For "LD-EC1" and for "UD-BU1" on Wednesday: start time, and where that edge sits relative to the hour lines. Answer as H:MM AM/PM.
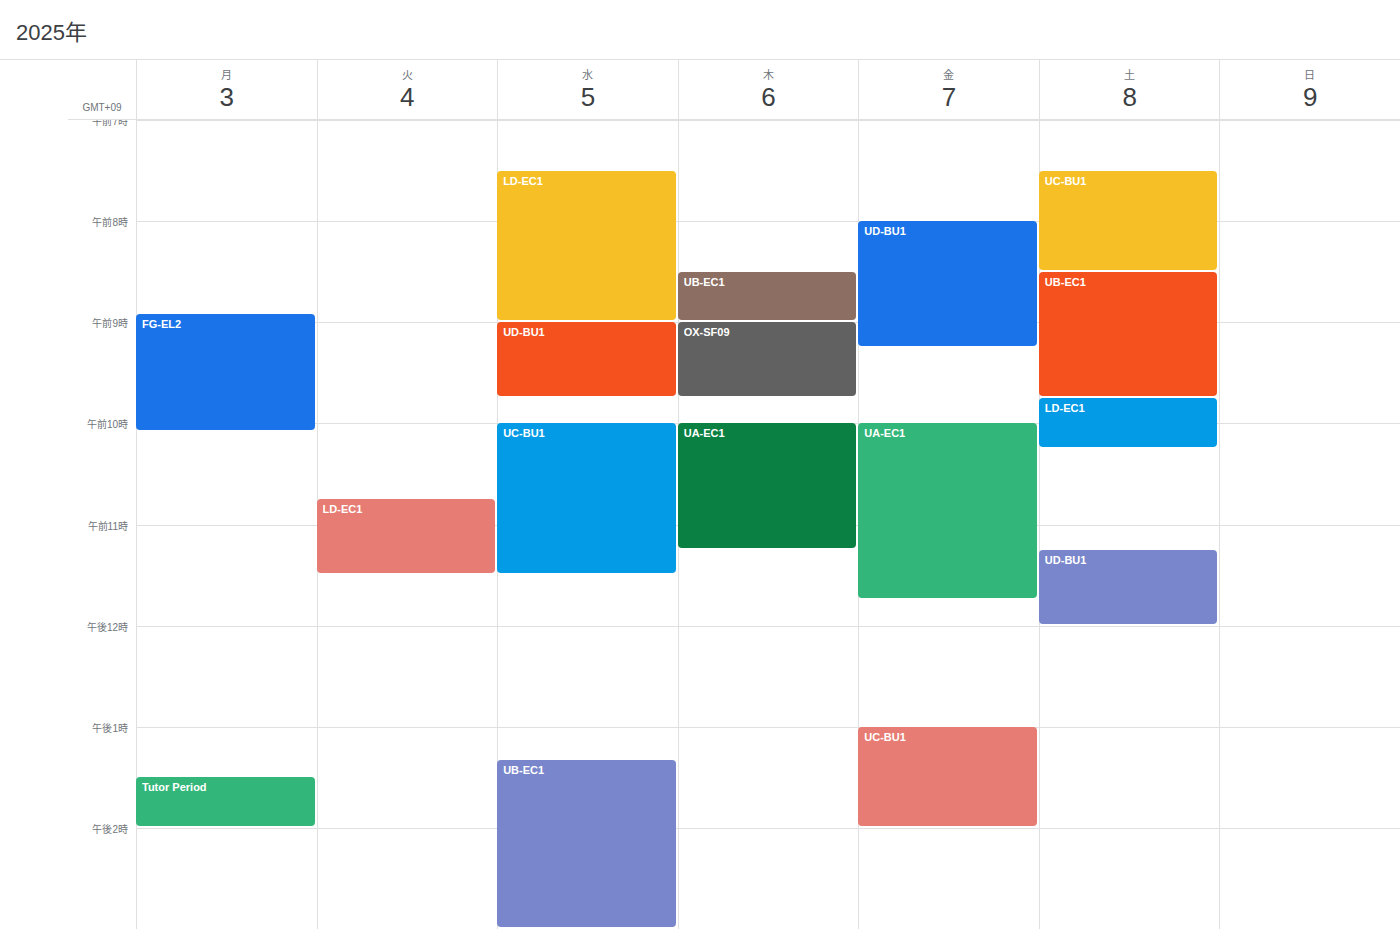
"LD-EC1": 7:30 AM, halfway between the 7 AM and 8 AM lines. "UD-BU1": 9:00 AM, exactly on the 9 AM line.